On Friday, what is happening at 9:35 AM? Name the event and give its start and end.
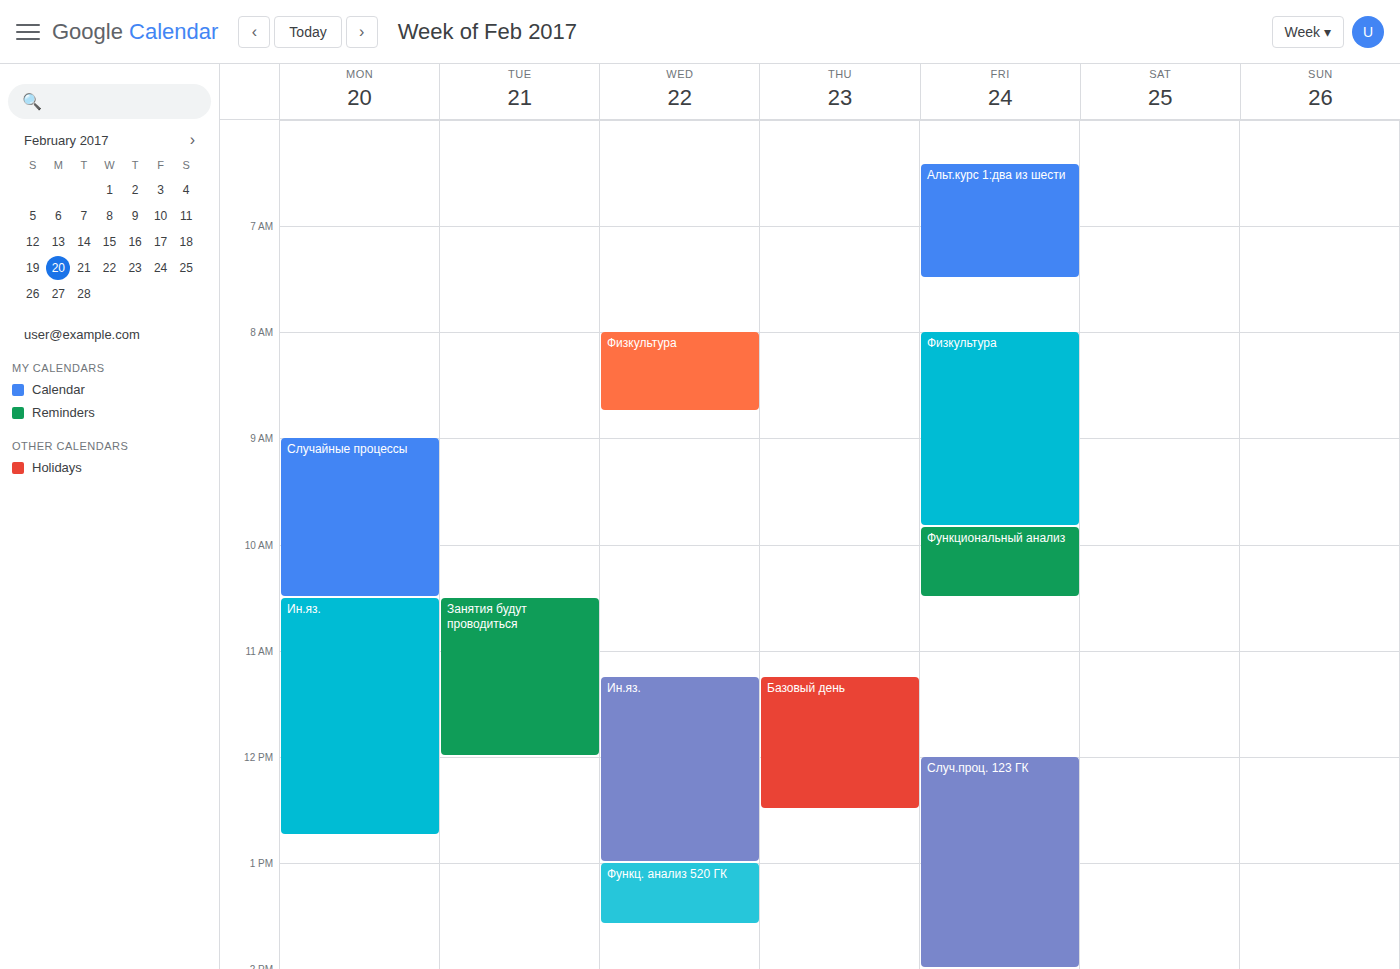
"Физкультура", 8:00 AM to 9:50 AM